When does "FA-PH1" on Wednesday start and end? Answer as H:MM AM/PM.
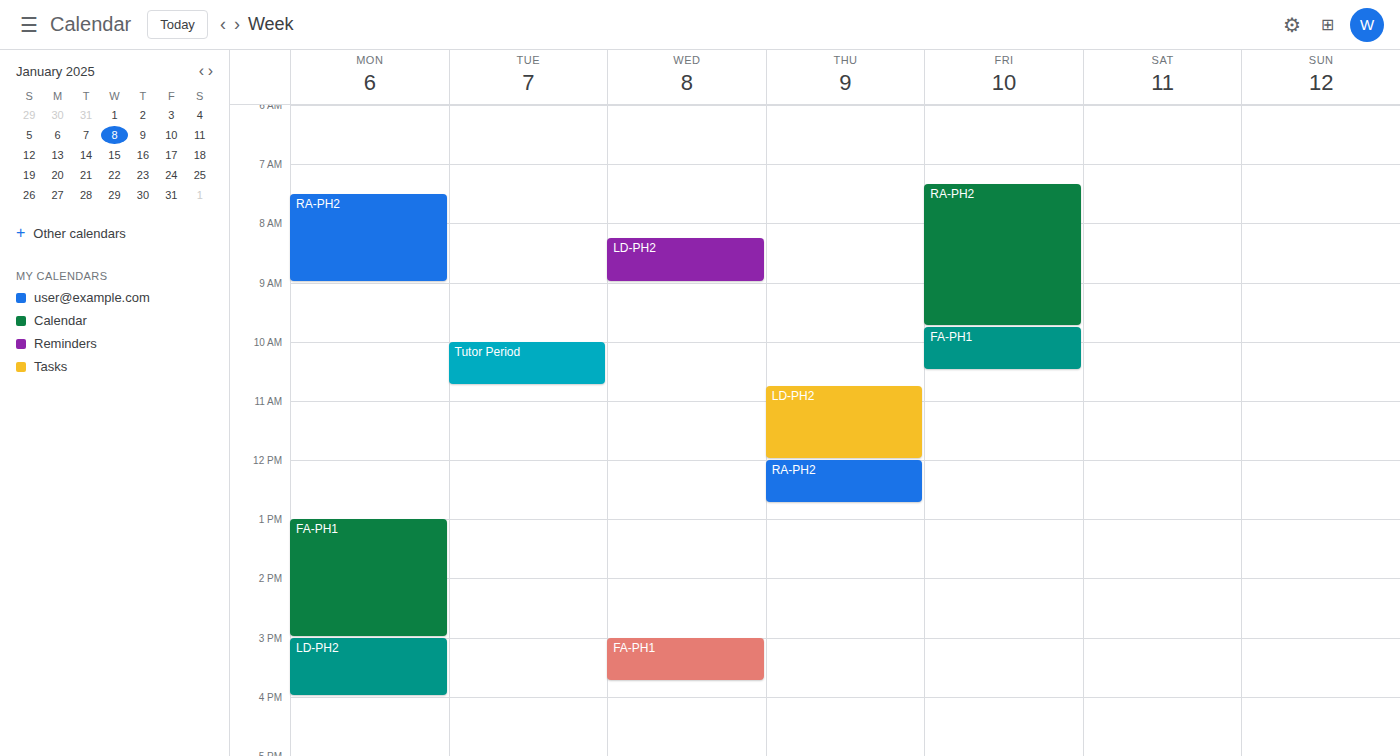
3:00 PM to 3:45 PM